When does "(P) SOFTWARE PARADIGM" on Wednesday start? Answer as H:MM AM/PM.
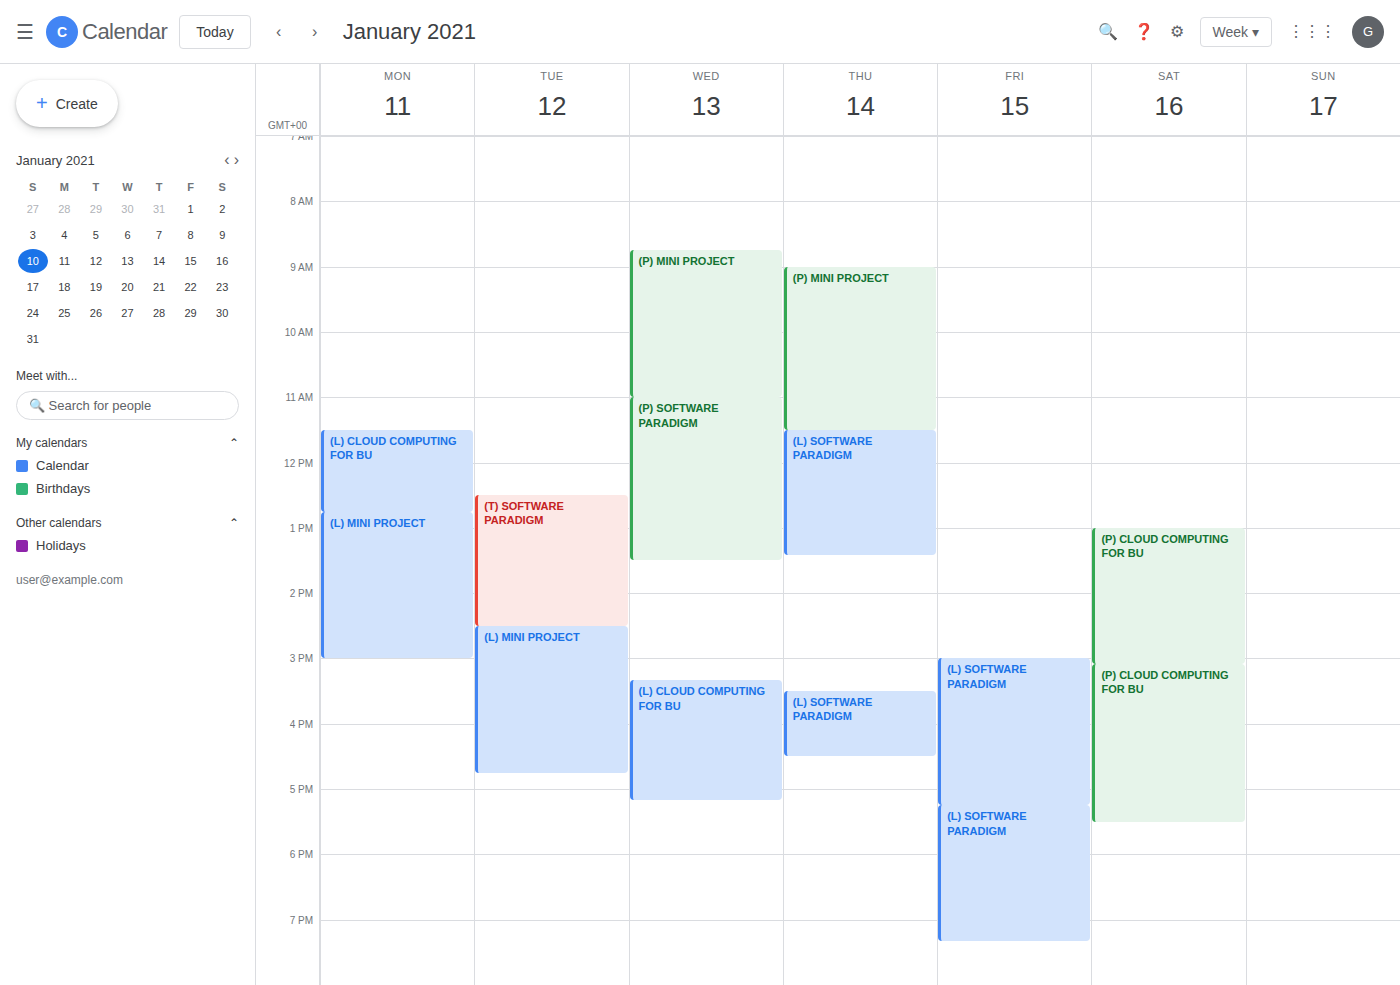
11:00 AM